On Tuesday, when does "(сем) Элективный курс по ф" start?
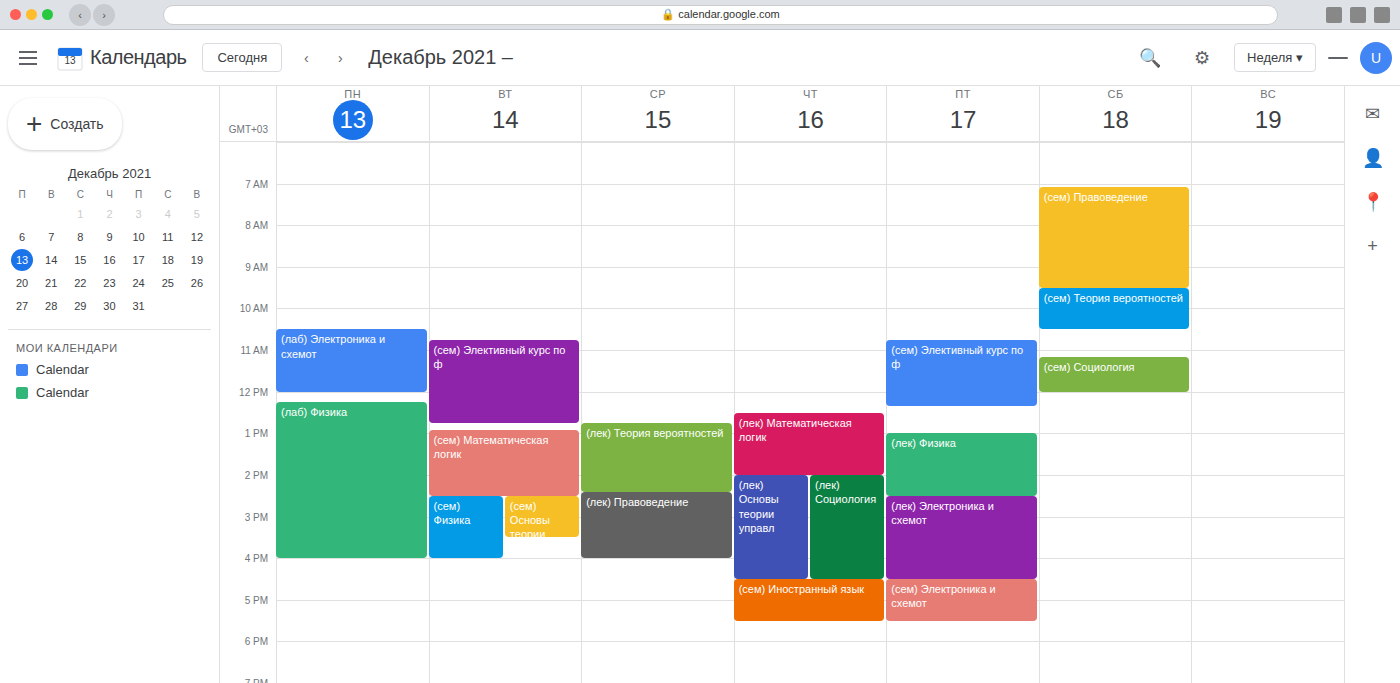
10:45 AM